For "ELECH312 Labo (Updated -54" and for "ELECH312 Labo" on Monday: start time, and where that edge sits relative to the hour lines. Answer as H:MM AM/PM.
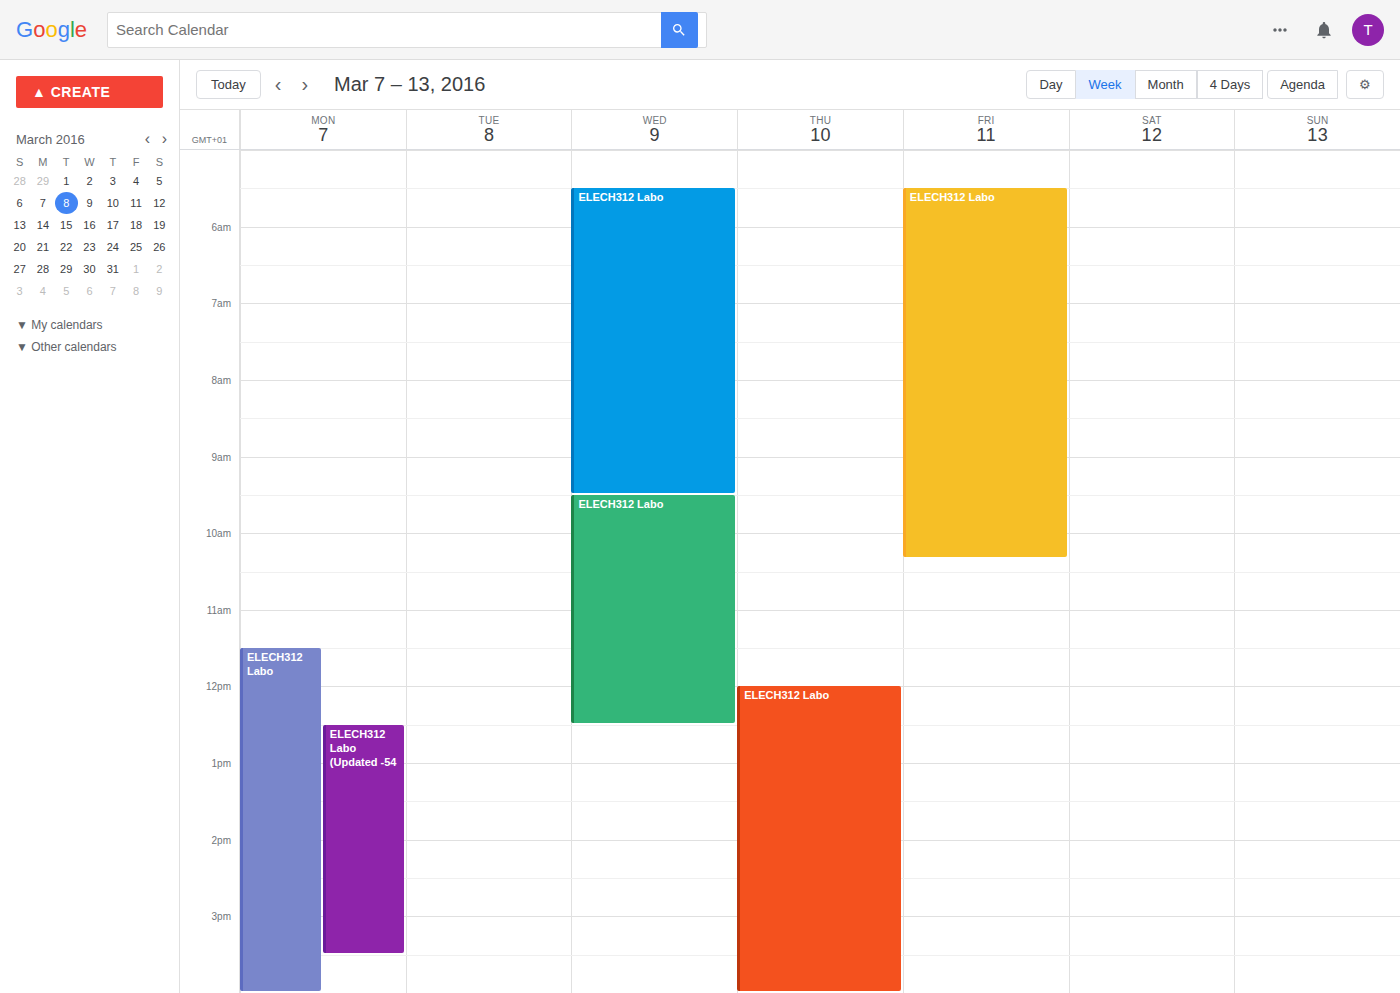
"ELECH312 Labo (Updated -54": 12:30 PM, halfway between the 12 PM and 1 PM lines. "ELECH312 Labo": 11:30 AM, halfway between the 11 AM and 12 PM lines.